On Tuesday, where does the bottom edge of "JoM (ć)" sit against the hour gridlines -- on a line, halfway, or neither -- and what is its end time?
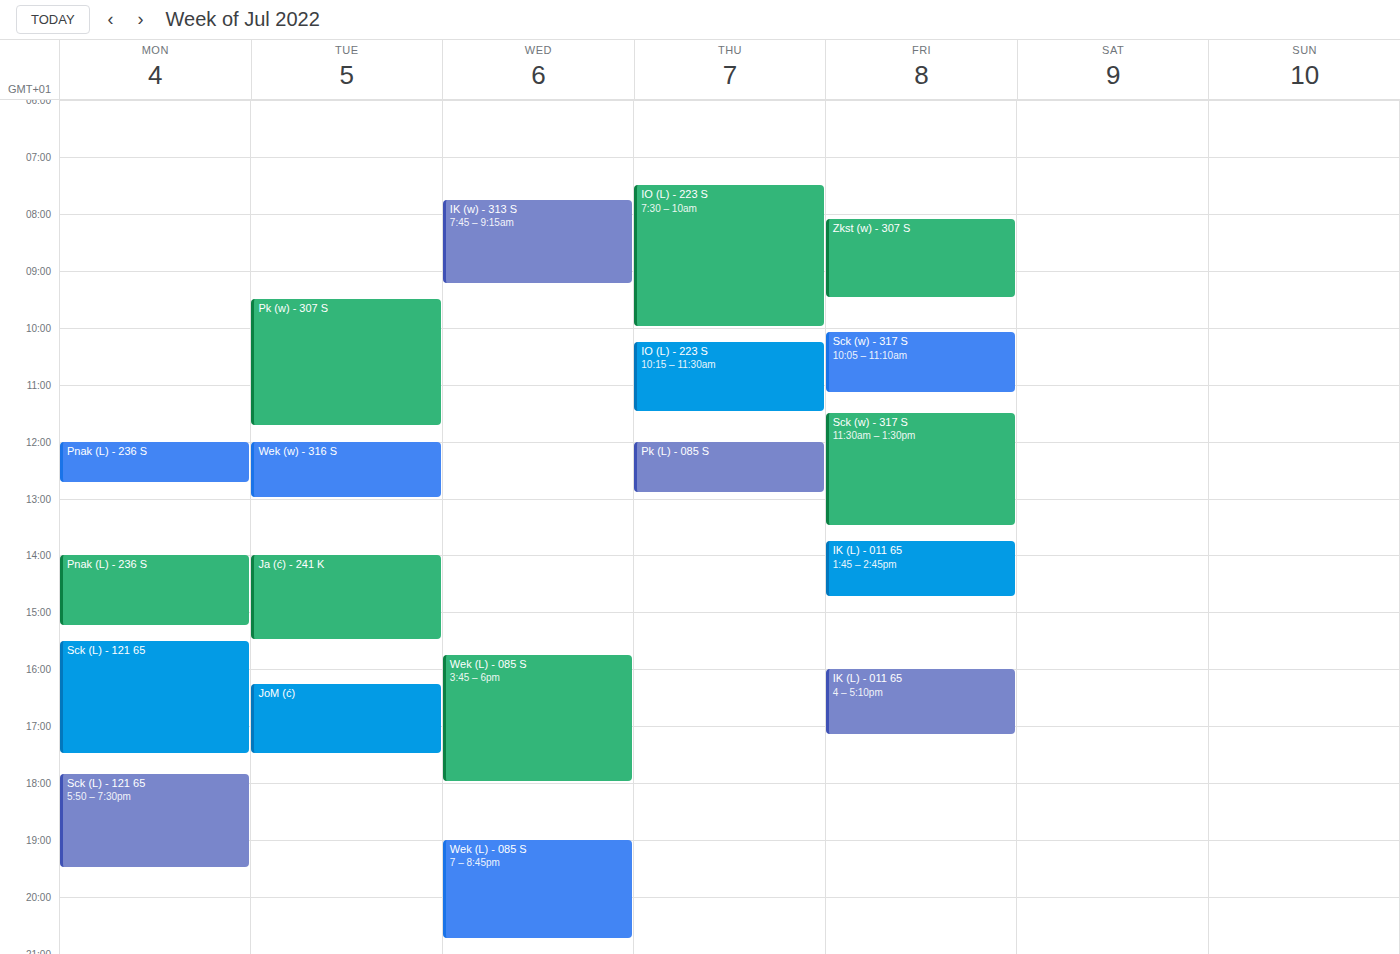
17:30 -- halfway between the 17:00 and 18:00 lines.